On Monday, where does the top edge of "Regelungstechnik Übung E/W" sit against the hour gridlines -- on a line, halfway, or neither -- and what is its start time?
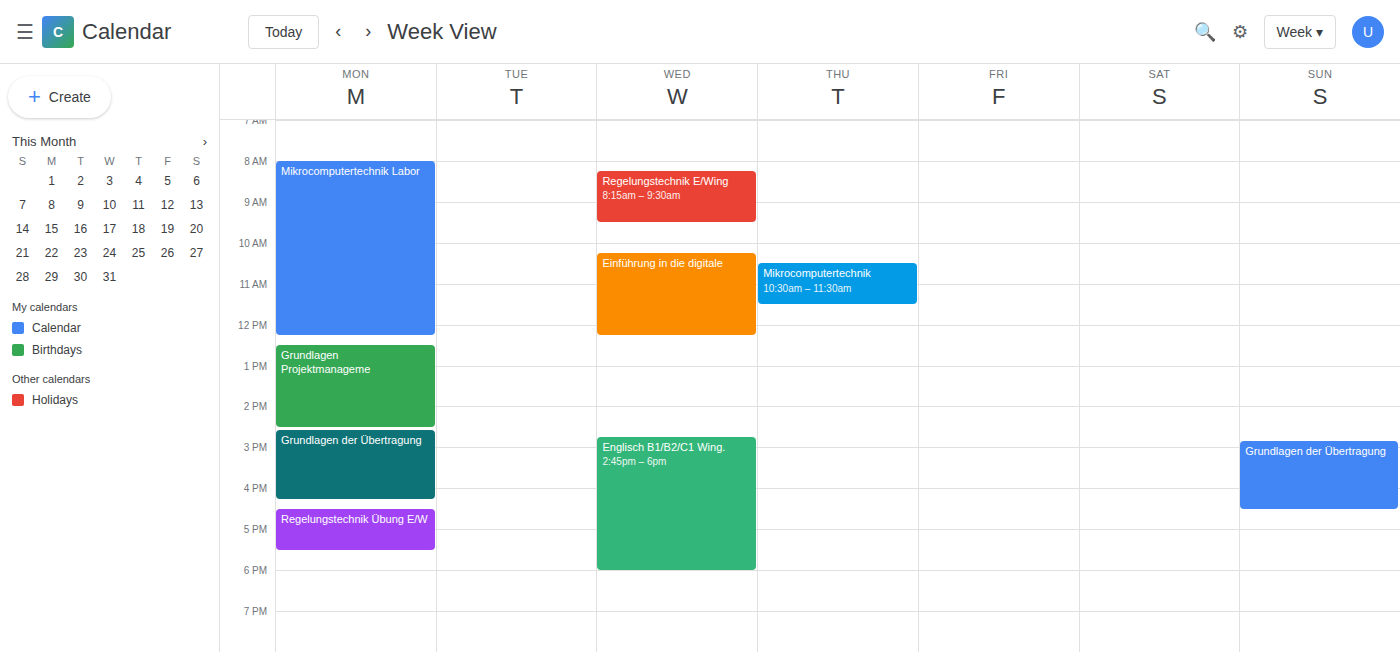
4:30 PM -- halfway between the 4 PM and 5 PM lines.